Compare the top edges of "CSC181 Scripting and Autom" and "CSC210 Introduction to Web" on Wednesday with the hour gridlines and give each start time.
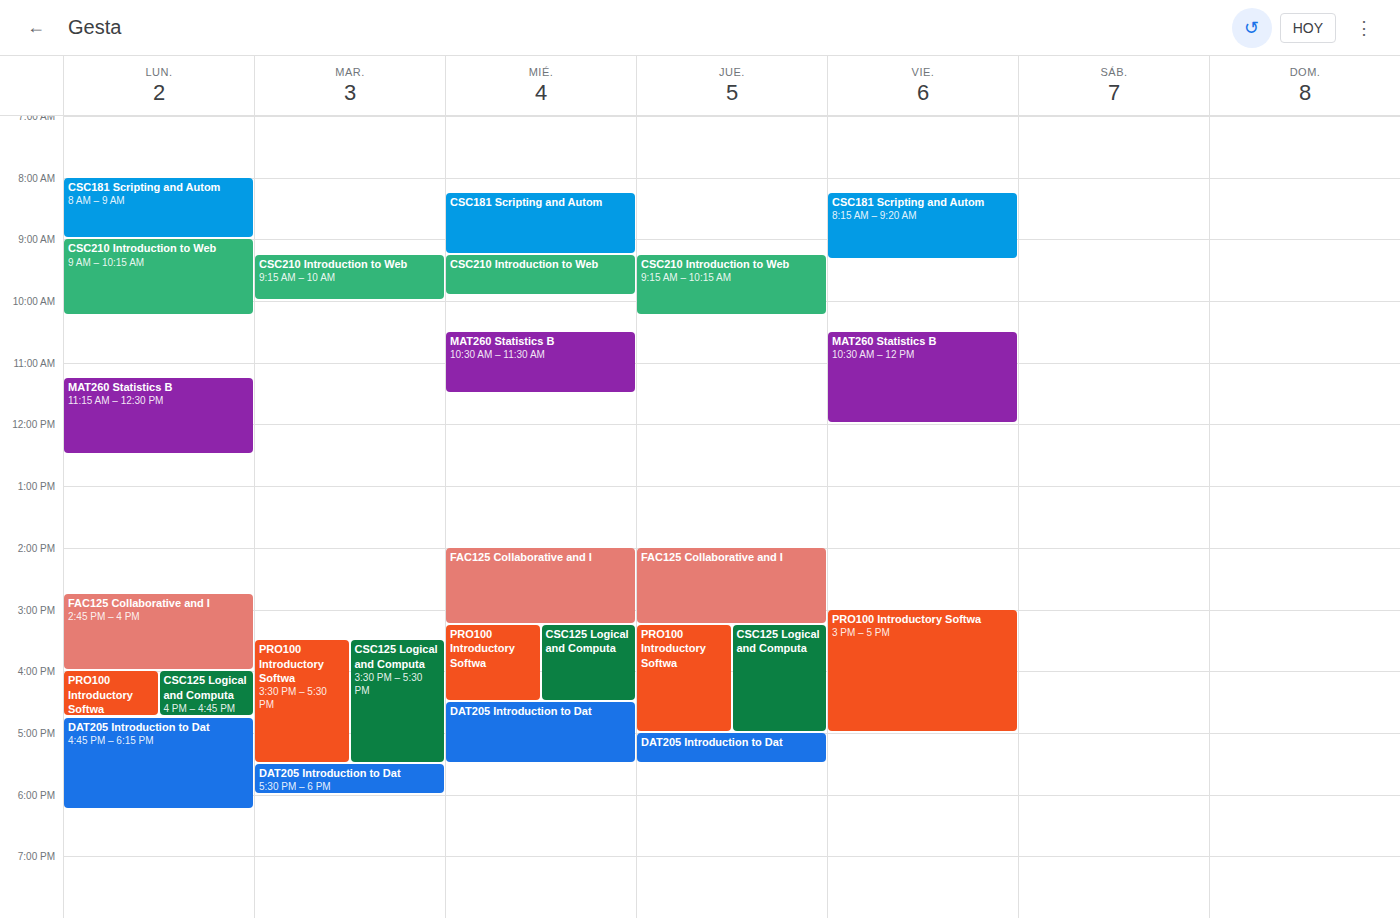
"CSC181 Scripting and Autom": 8:15 AM, neither: a quarter of the way from the 8 AM line to the 9 AM line. "CSC210 Introduction to Web": 9:15 AM, neither: a quarter of the way from the 9 AM line to the 10 AM line.